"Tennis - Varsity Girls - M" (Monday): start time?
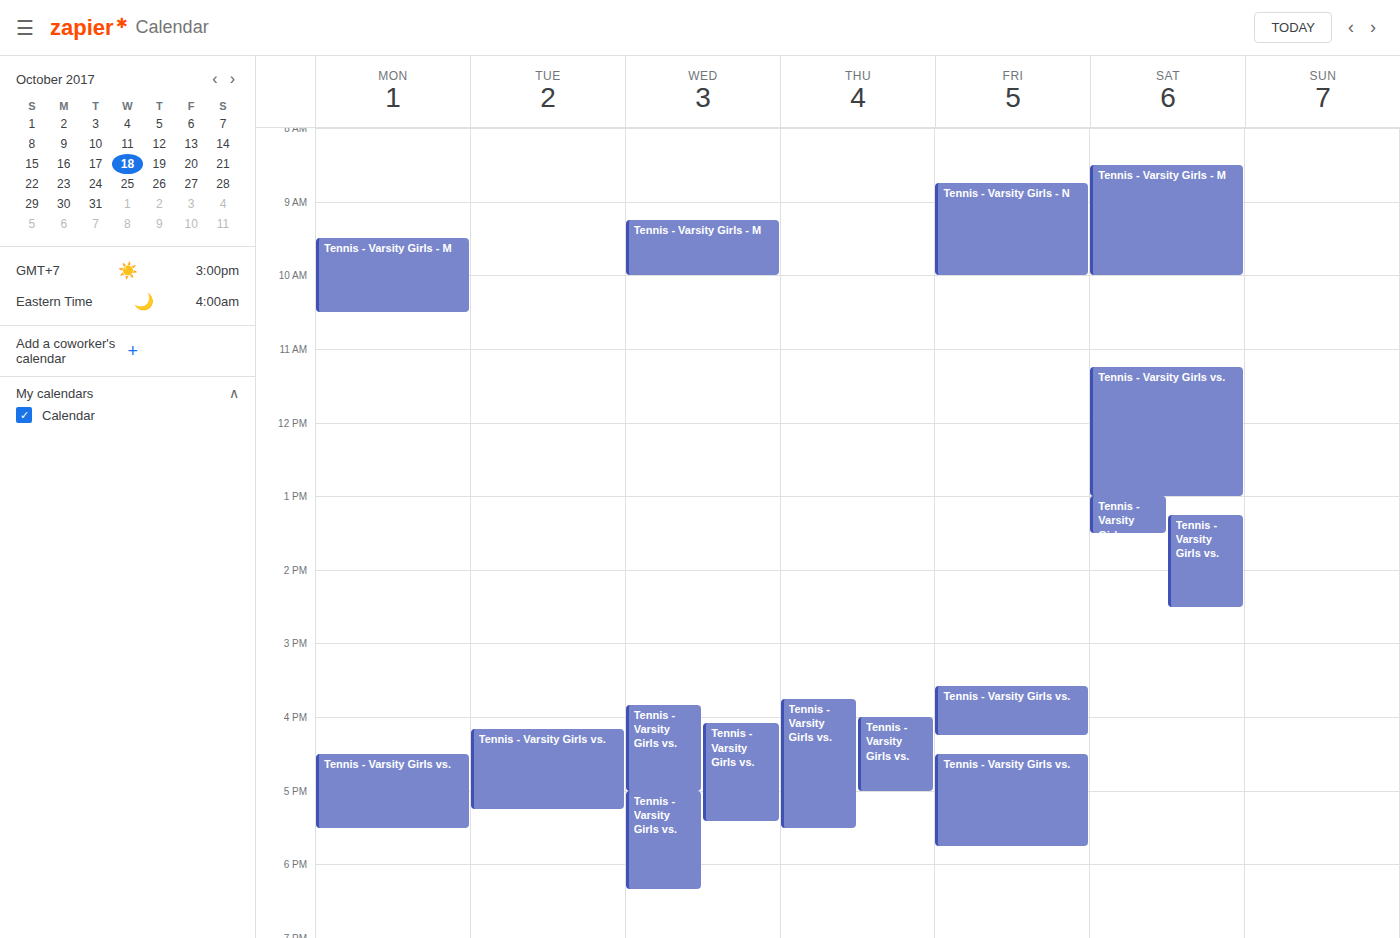
9:30 AM